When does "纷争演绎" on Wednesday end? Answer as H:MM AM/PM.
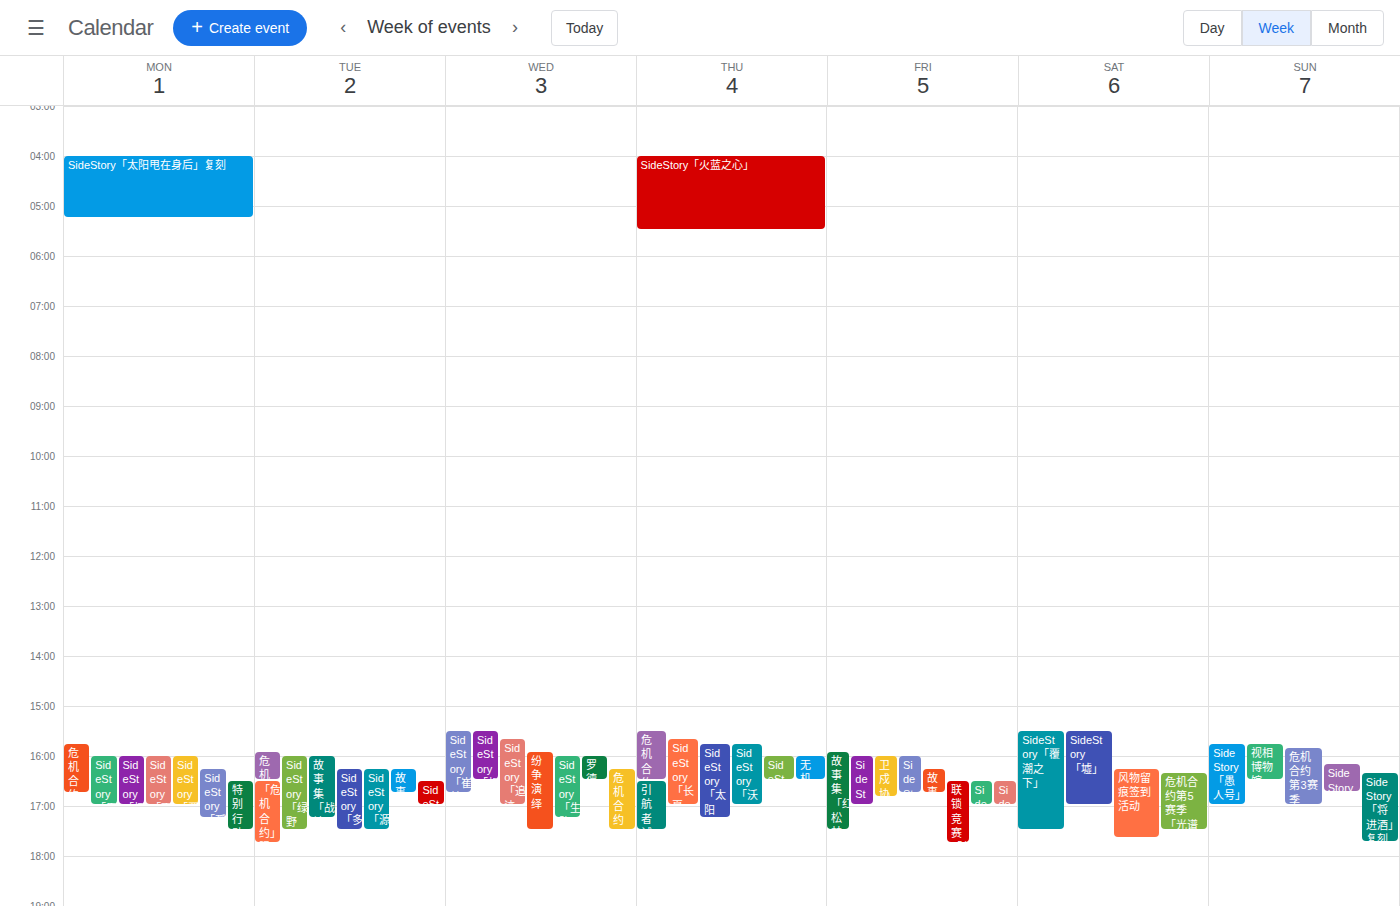
5:30 PM